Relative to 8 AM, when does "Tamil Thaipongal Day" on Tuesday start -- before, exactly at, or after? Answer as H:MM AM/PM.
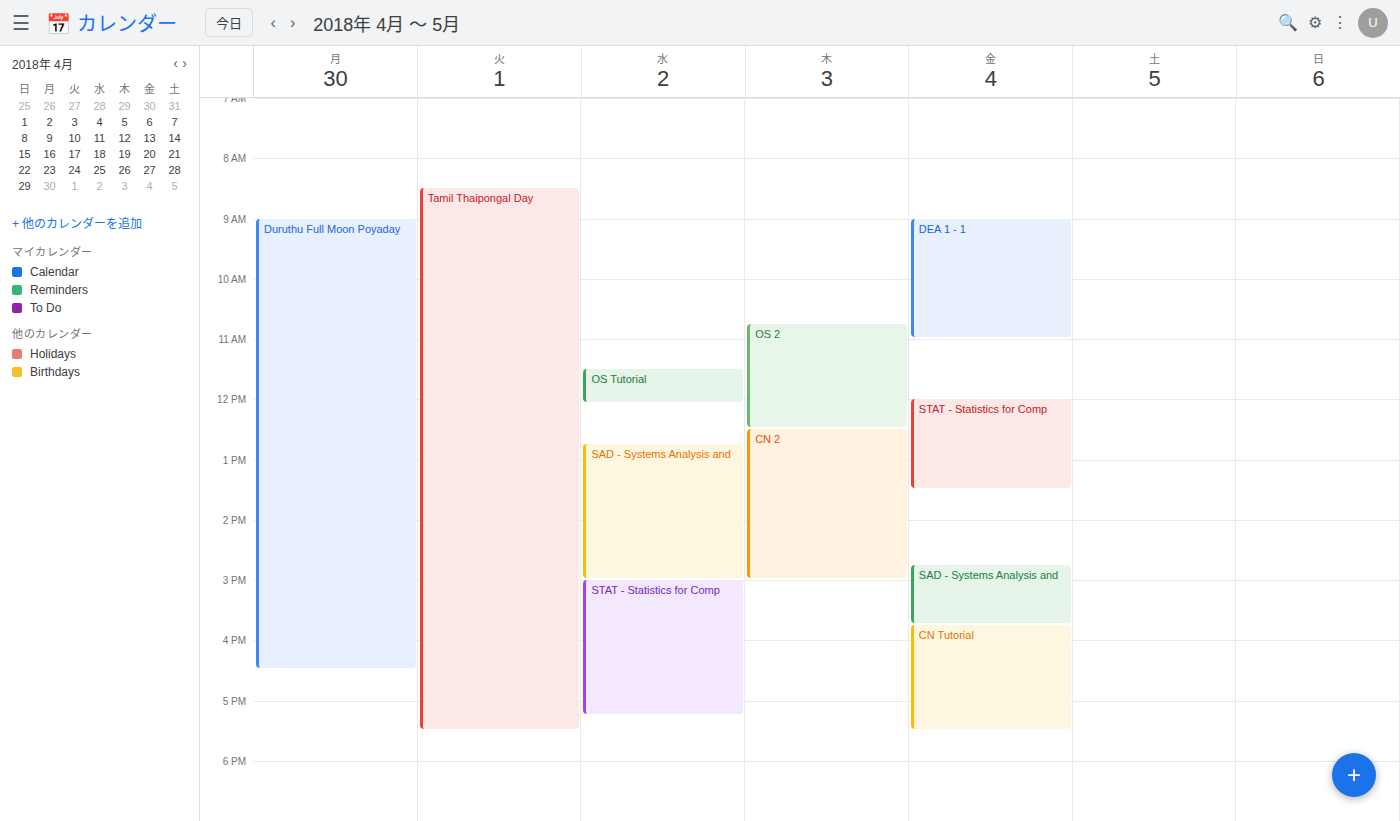
8:30 AM -- after 8 AM, 30 minutes below the 8 AM line.